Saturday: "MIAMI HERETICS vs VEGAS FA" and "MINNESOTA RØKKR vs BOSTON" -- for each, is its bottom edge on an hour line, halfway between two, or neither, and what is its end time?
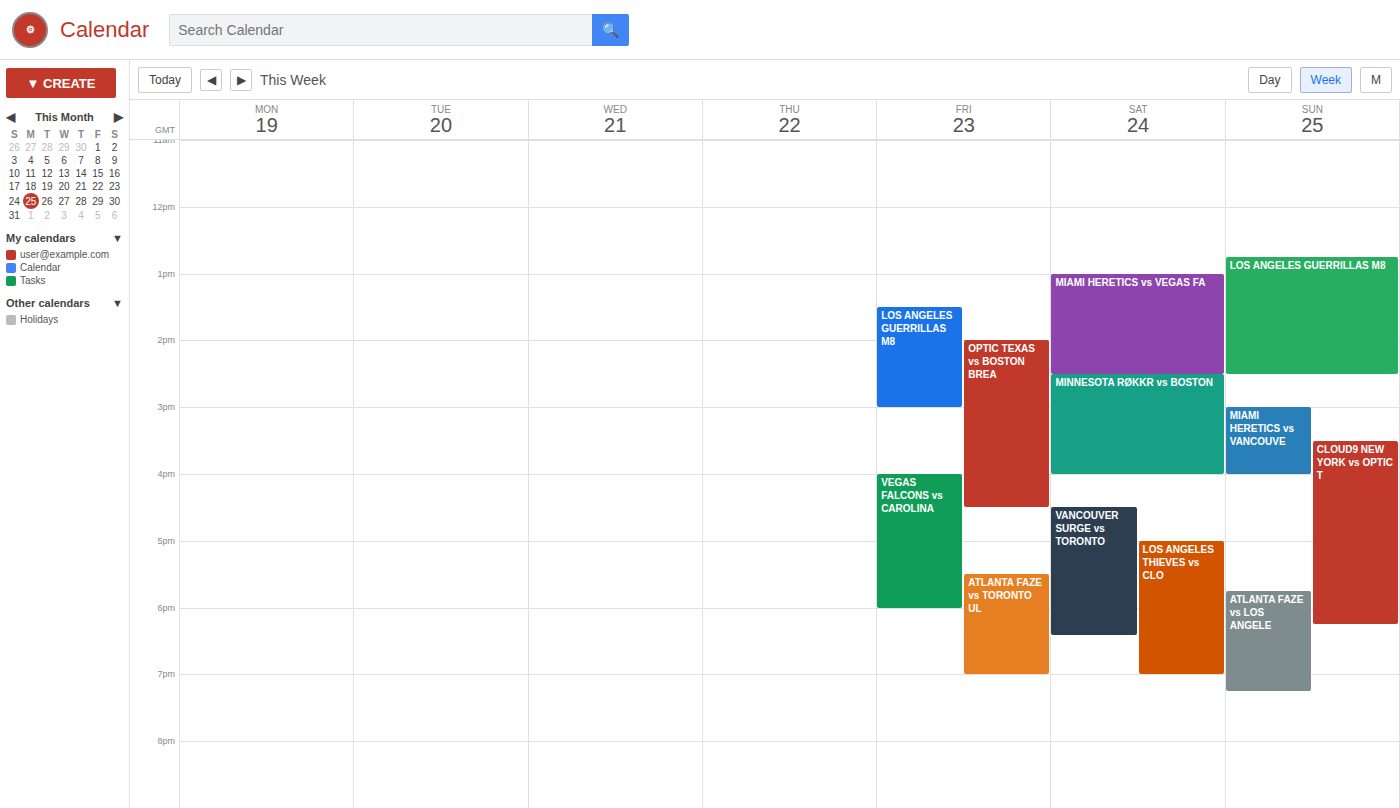
"MIAMI HERETICS vs VEGAS FA": 2:30 PM, halfway between the 2 PM and 3 PM lines. "MINNESOTA RØKKR vs BOSTON": 4:00 PM, exactly on the 4 PM line.